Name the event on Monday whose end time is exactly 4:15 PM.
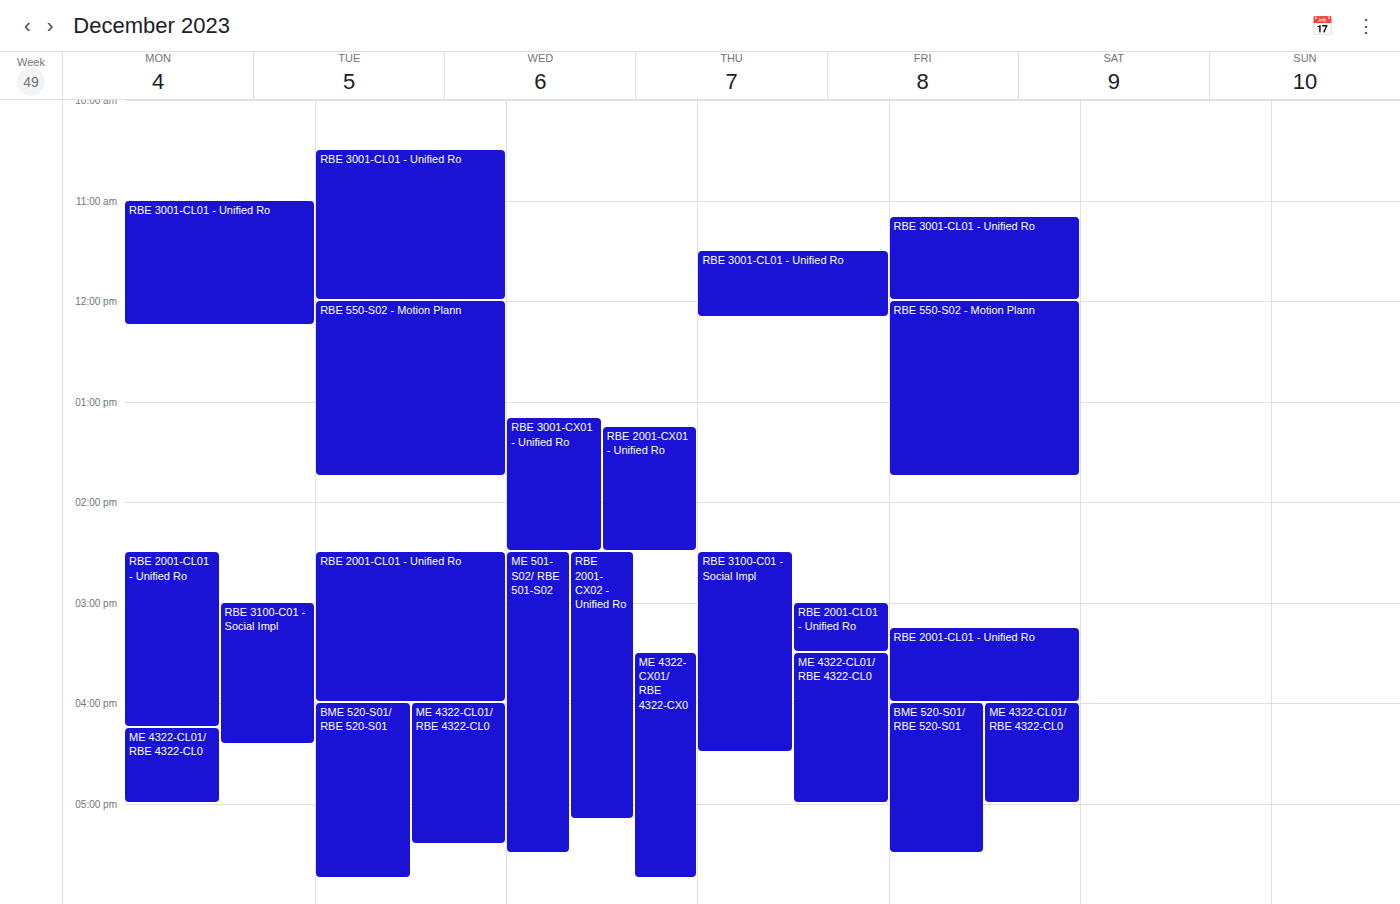
"RBE 2001-CL01 - Unified Ro"